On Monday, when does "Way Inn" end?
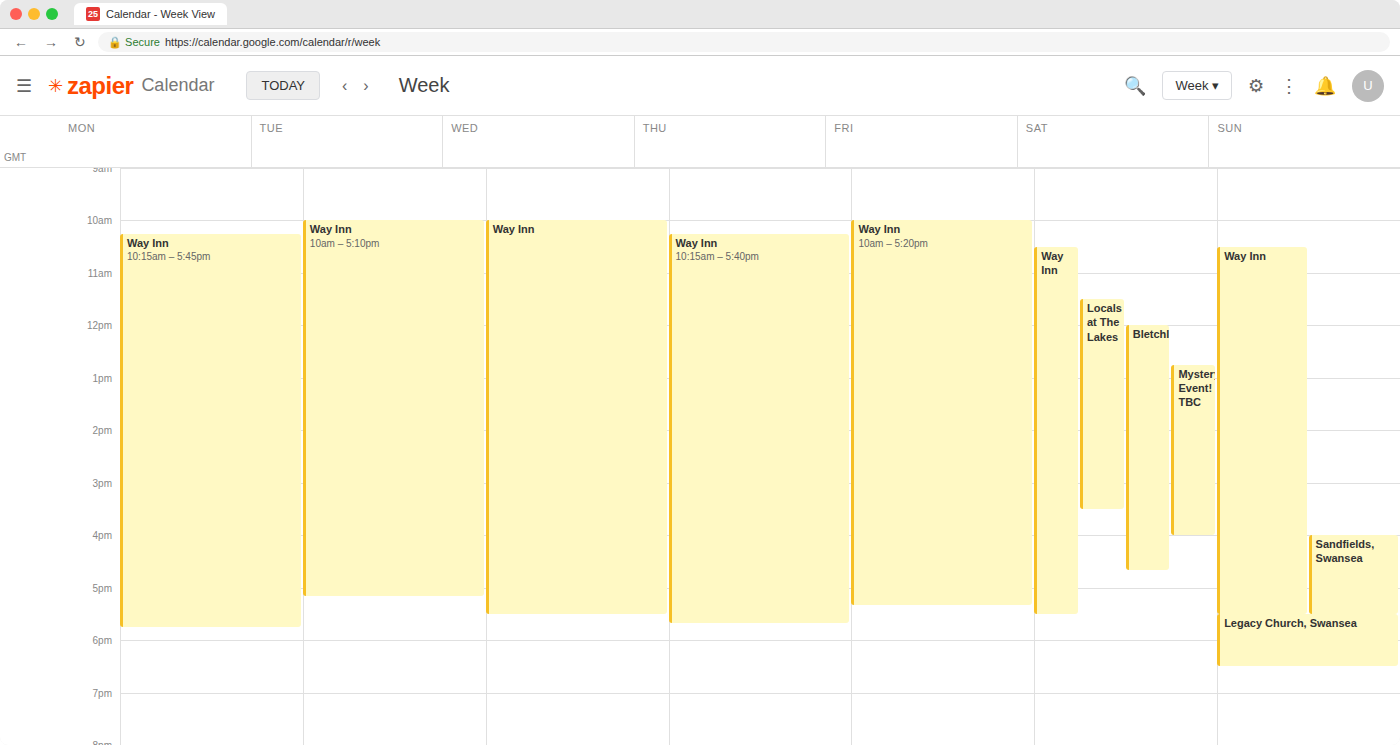
5:45 PM